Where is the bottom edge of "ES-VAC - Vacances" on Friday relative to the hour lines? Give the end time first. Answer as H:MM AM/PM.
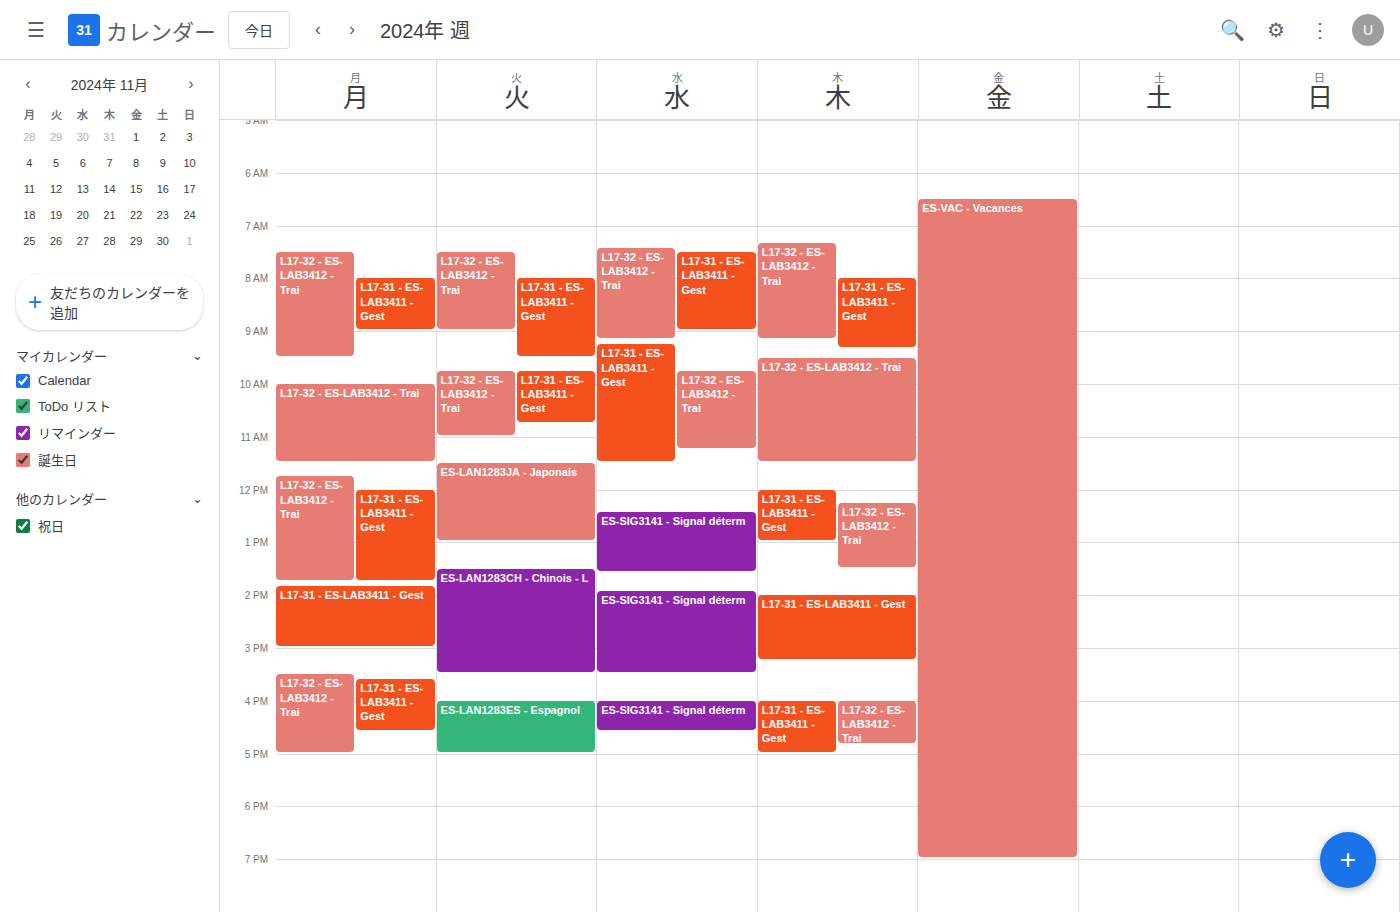
7:00 PM -- exactly on the 7 PM line.